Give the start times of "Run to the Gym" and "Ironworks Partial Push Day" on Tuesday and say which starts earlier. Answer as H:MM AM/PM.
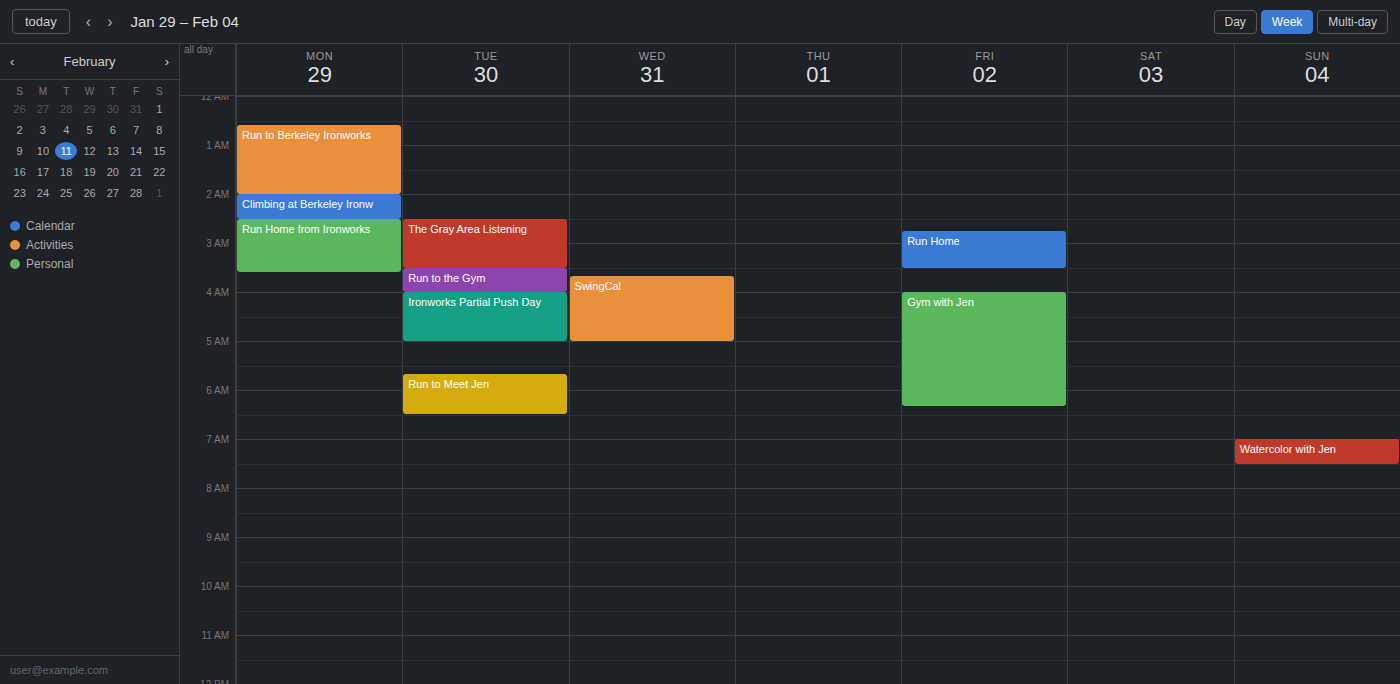
"Run to the Gym" 3:30 AM; "Ironworks Partial Push Day" 4:00 AM.